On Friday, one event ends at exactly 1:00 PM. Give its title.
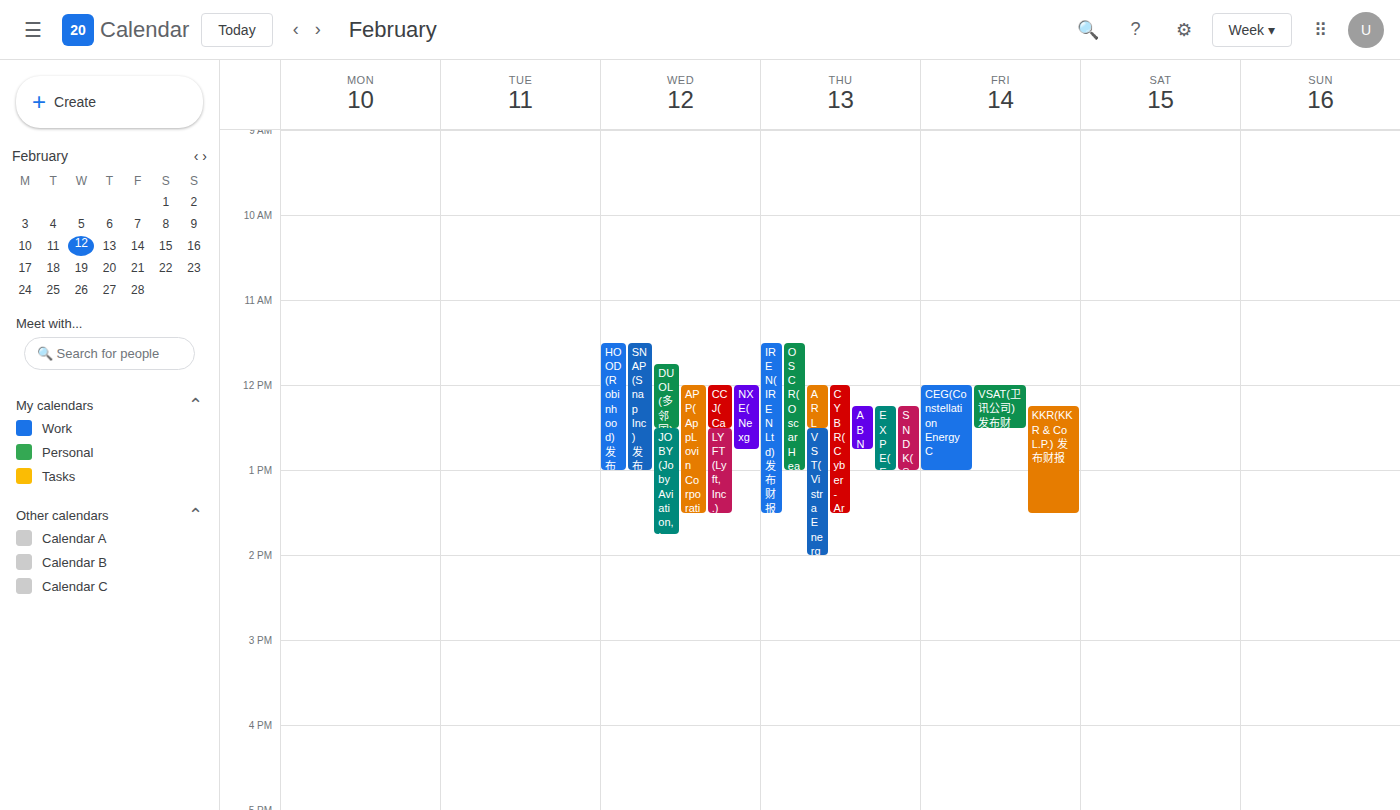
"CEG(Constellation Energy C"